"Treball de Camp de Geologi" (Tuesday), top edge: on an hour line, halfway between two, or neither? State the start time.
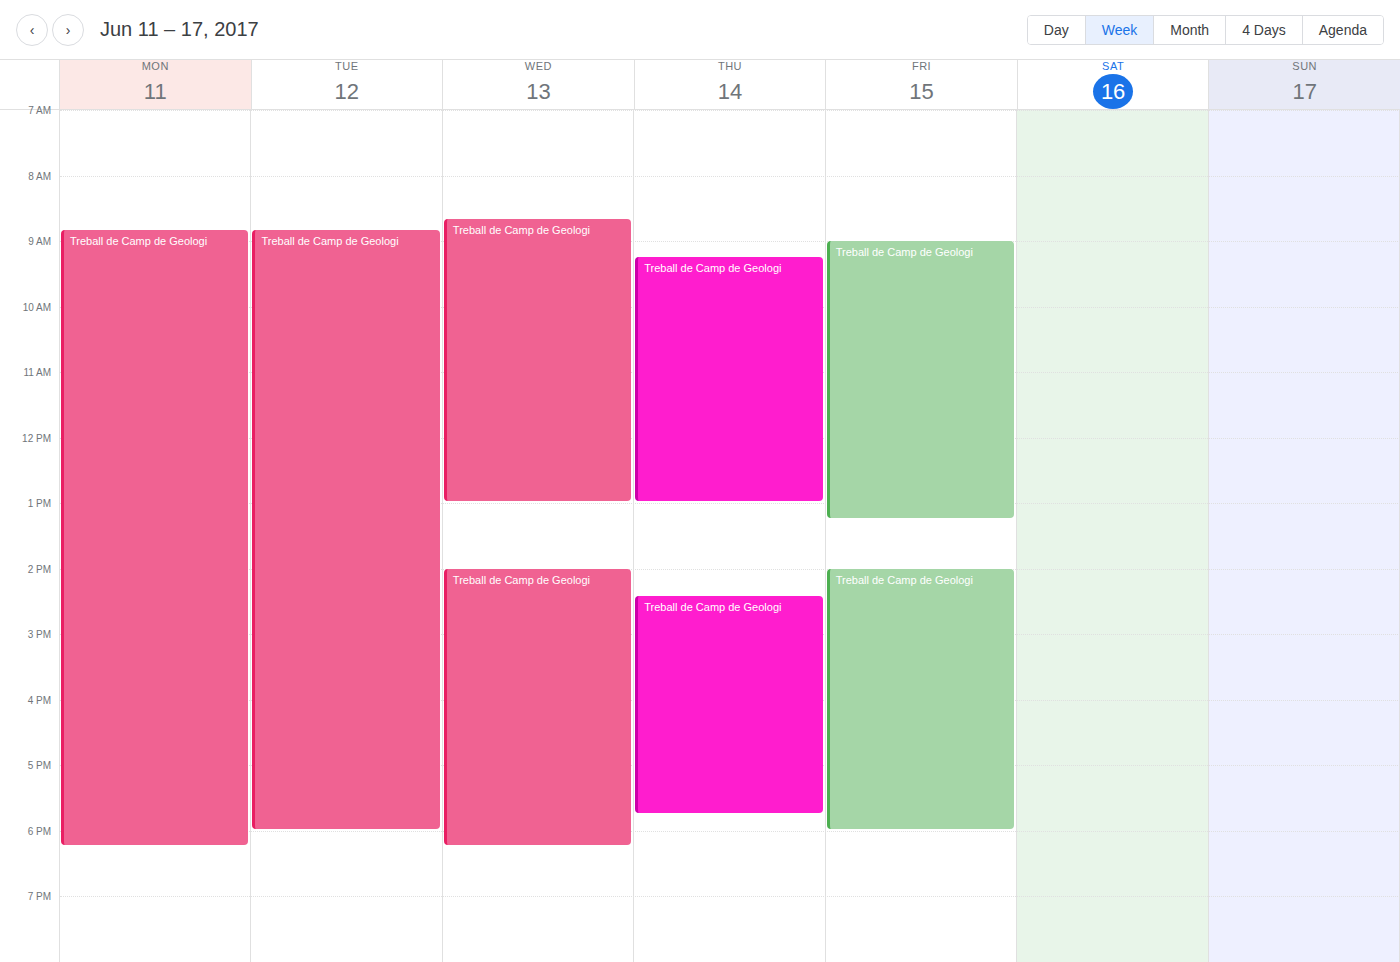
08:50 -- neither: 50 minutes below the 08:00 line and 10 minutes above the 09:00 line.